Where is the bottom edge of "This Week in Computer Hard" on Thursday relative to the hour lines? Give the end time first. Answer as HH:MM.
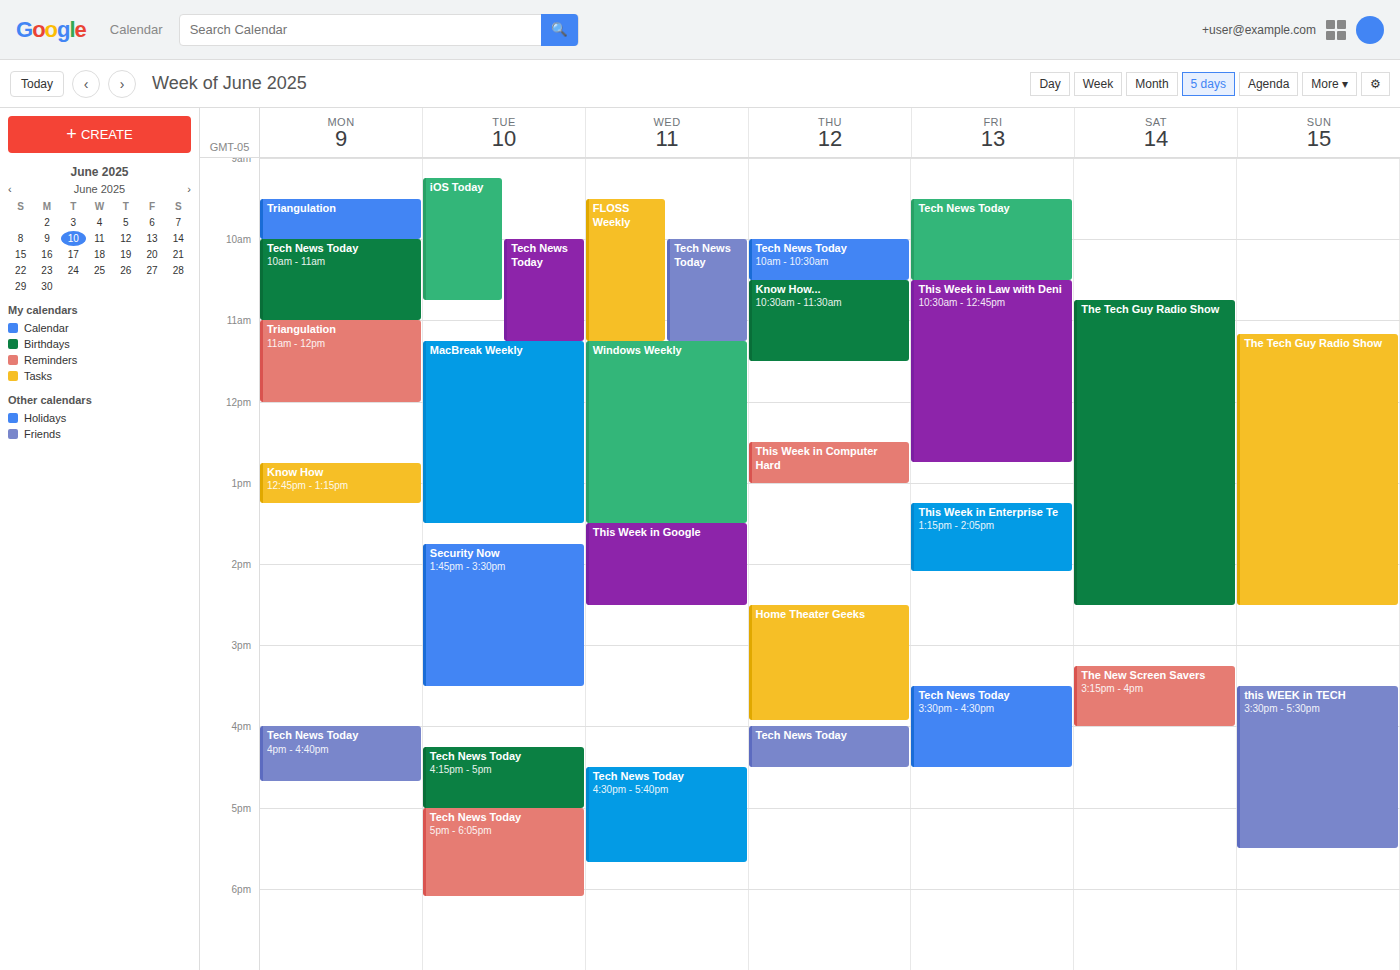
13:00 -- exactly on the 13:00 line.